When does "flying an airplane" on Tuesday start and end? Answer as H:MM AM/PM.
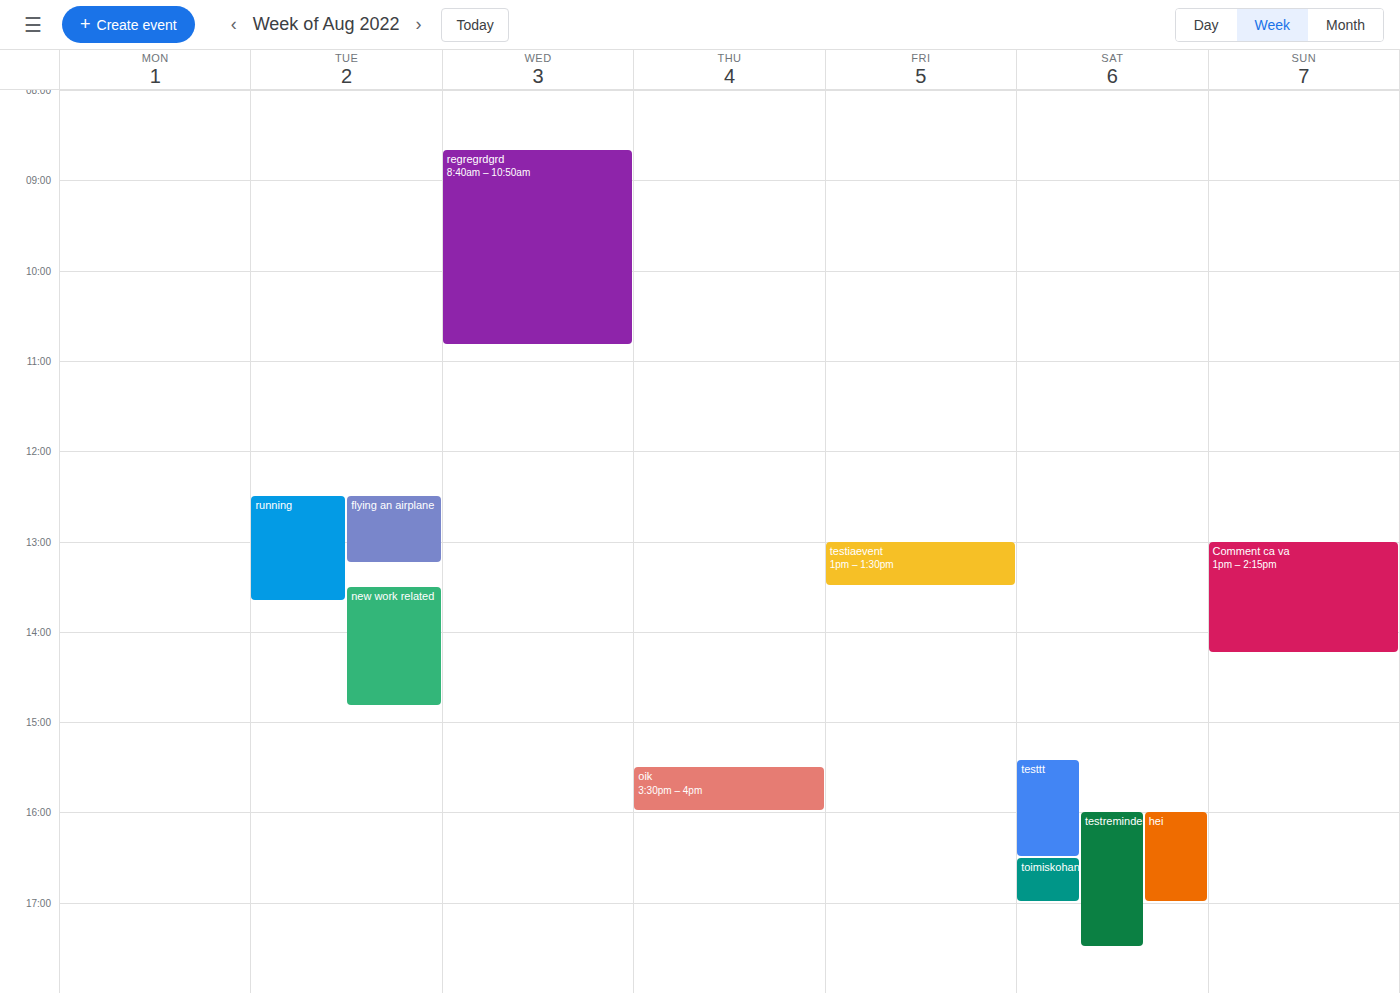
12:30 PM to 1:15 PM